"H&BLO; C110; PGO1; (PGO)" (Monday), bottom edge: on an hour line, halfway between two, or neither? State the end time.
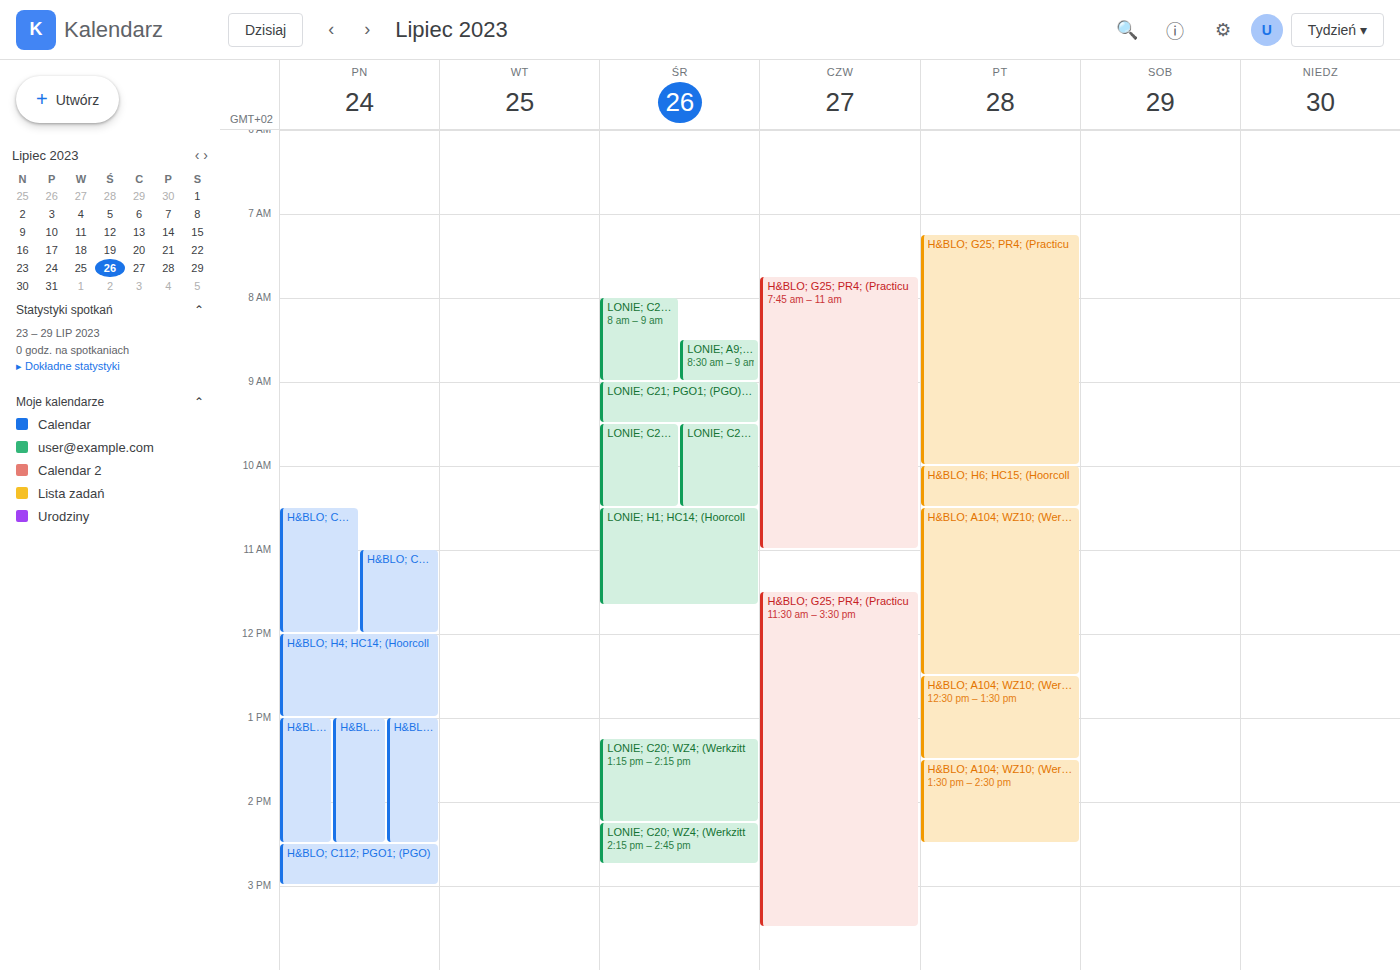
12:00 PM -- exactly on the 12 PM line.